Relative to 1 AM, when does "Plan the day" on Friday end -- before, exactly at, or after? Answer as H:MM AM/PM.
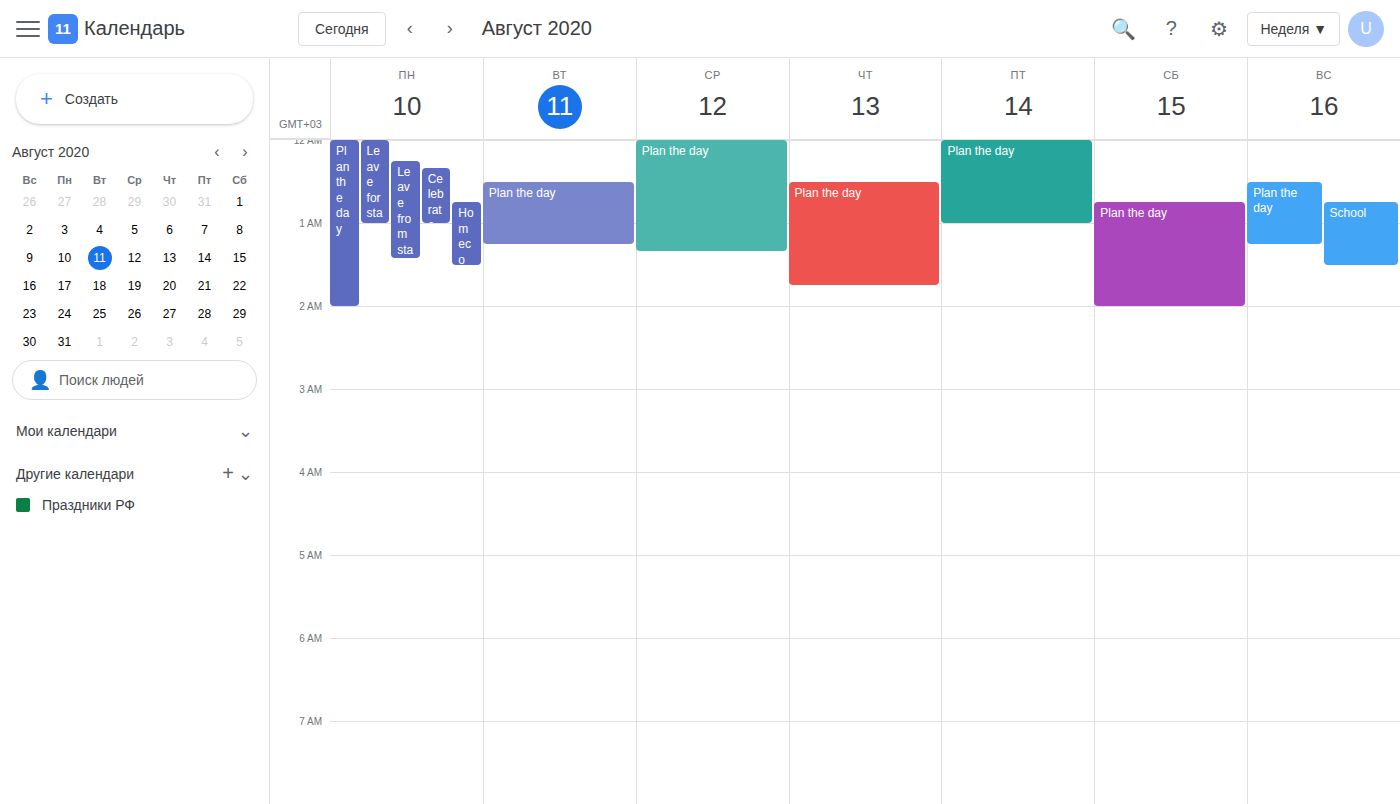
1:00 AM -- exactly at 1 AM, on the 1 AM line.